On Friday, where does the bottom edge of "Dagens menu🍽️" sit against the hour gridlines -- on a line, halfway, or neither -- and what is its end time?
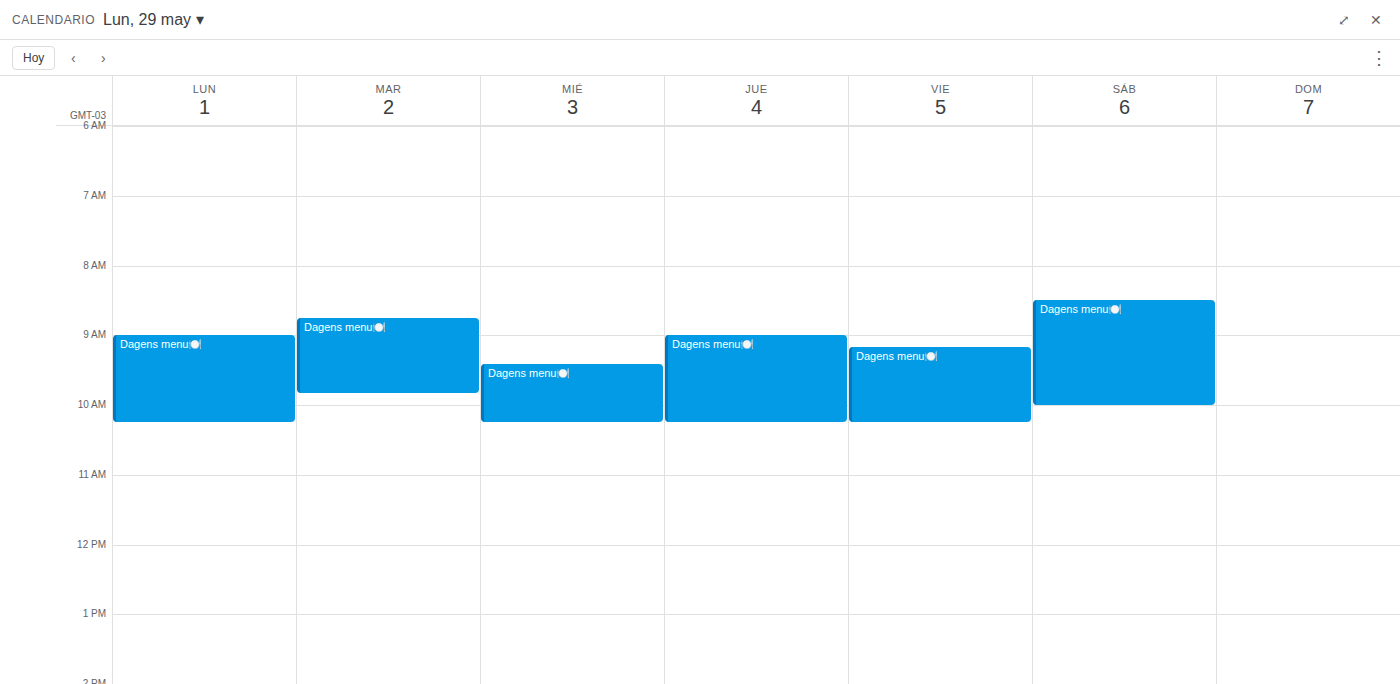
10:15 AM -- neither: a quarter of the way from the 10 AM line to the 11 AM line.